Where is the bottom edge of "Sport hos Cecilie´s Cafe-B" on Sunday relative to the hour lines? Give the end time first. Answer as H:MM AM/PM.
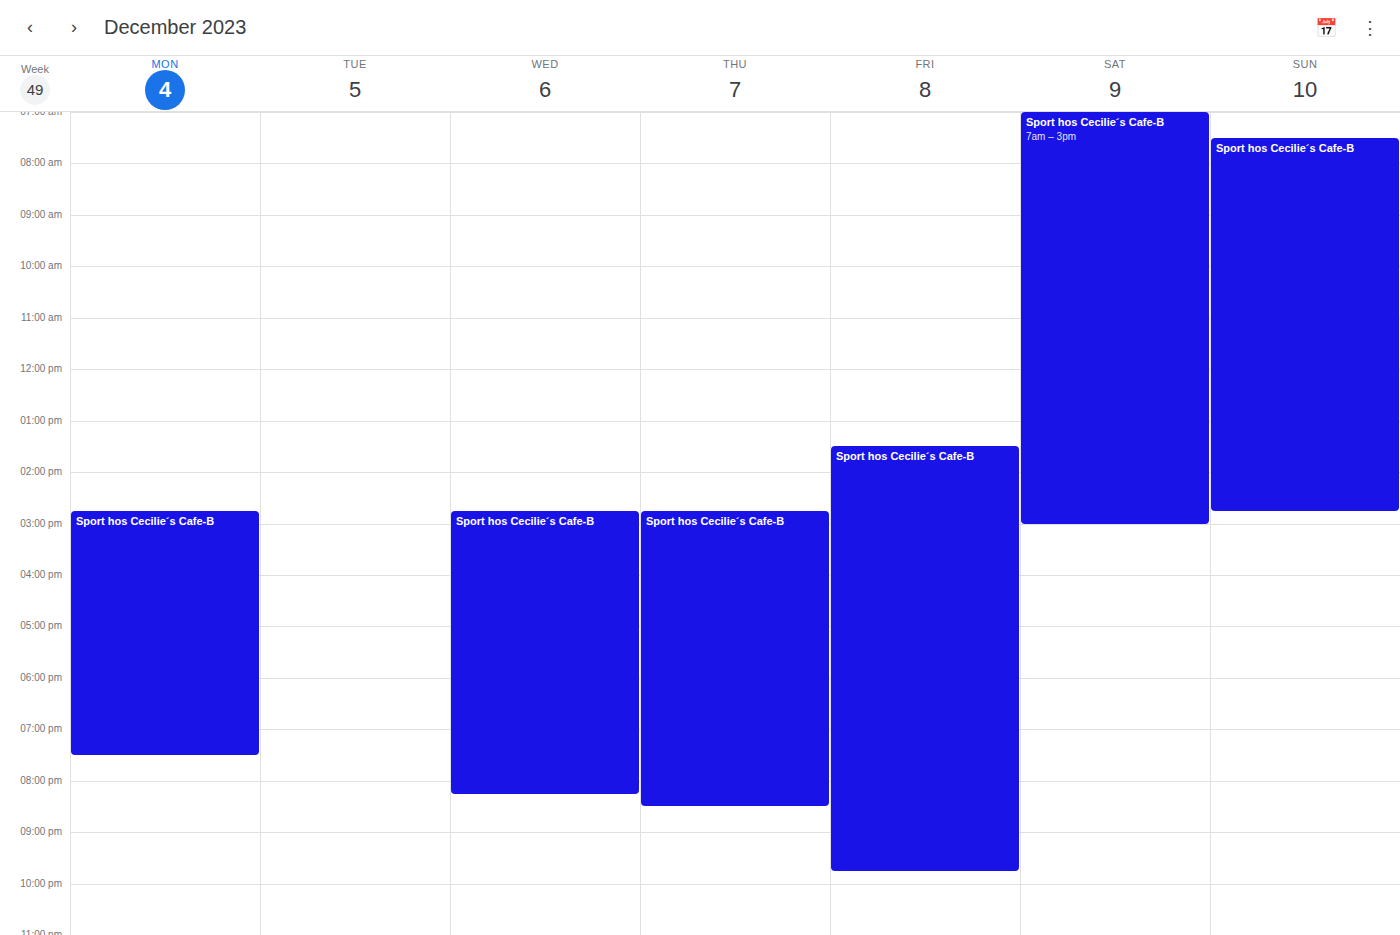
2:45 PM -- neither: three quarters of the way from the 2 PM line to the 3 PM line.